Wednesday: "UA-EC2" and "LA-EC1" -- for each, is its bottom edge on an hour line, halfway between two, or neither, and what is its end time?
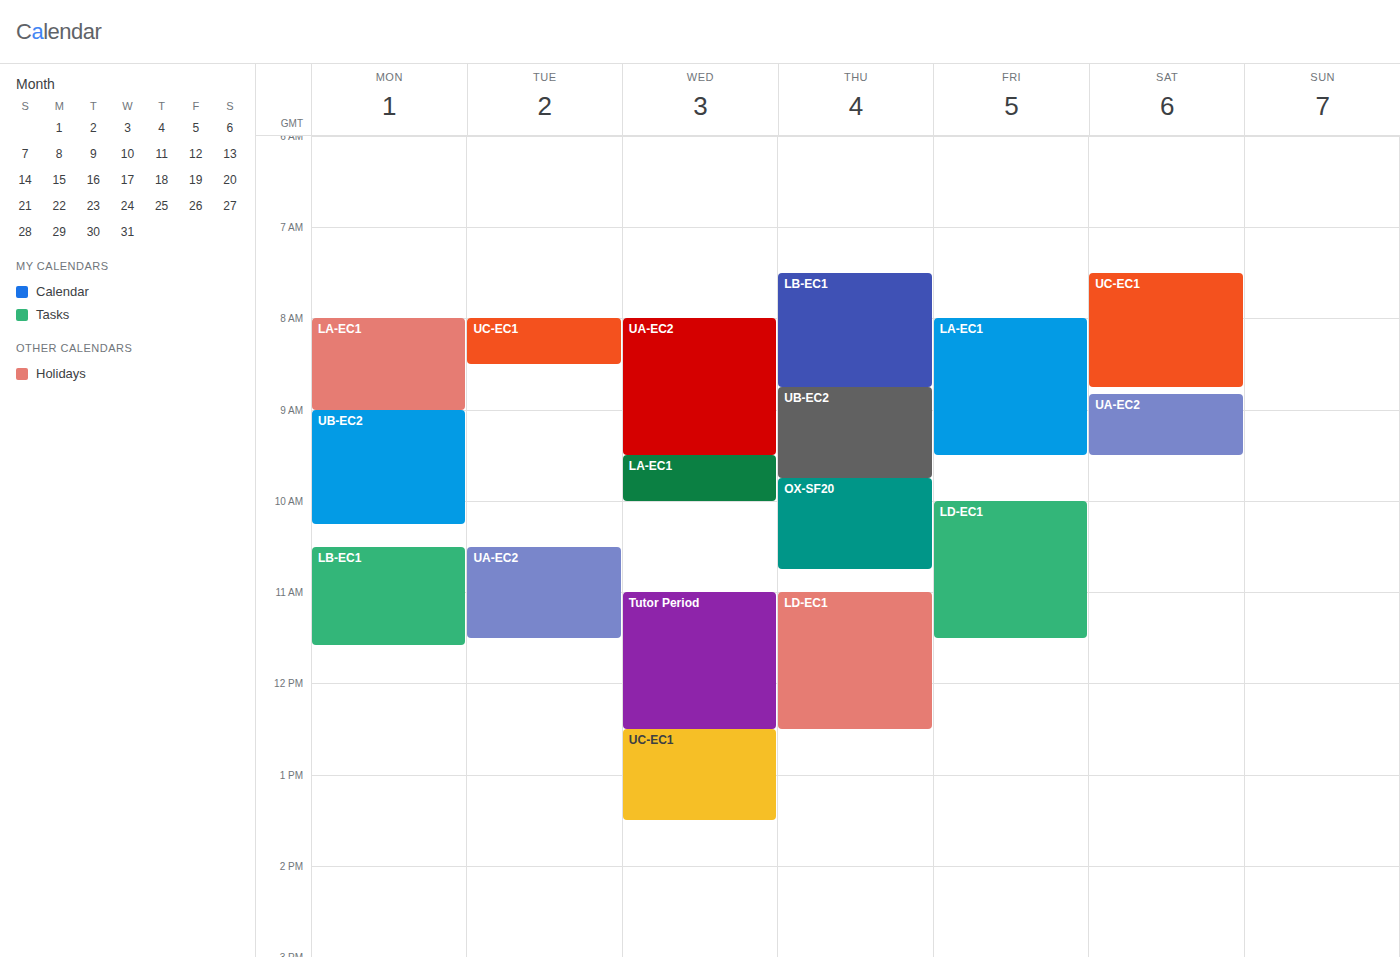
"UA-EC2": 9:30 AM, halfway between the 9 AM and 10 AM lines. "LA-EC1": 10:00 AM, exactly on the 10 AM line.